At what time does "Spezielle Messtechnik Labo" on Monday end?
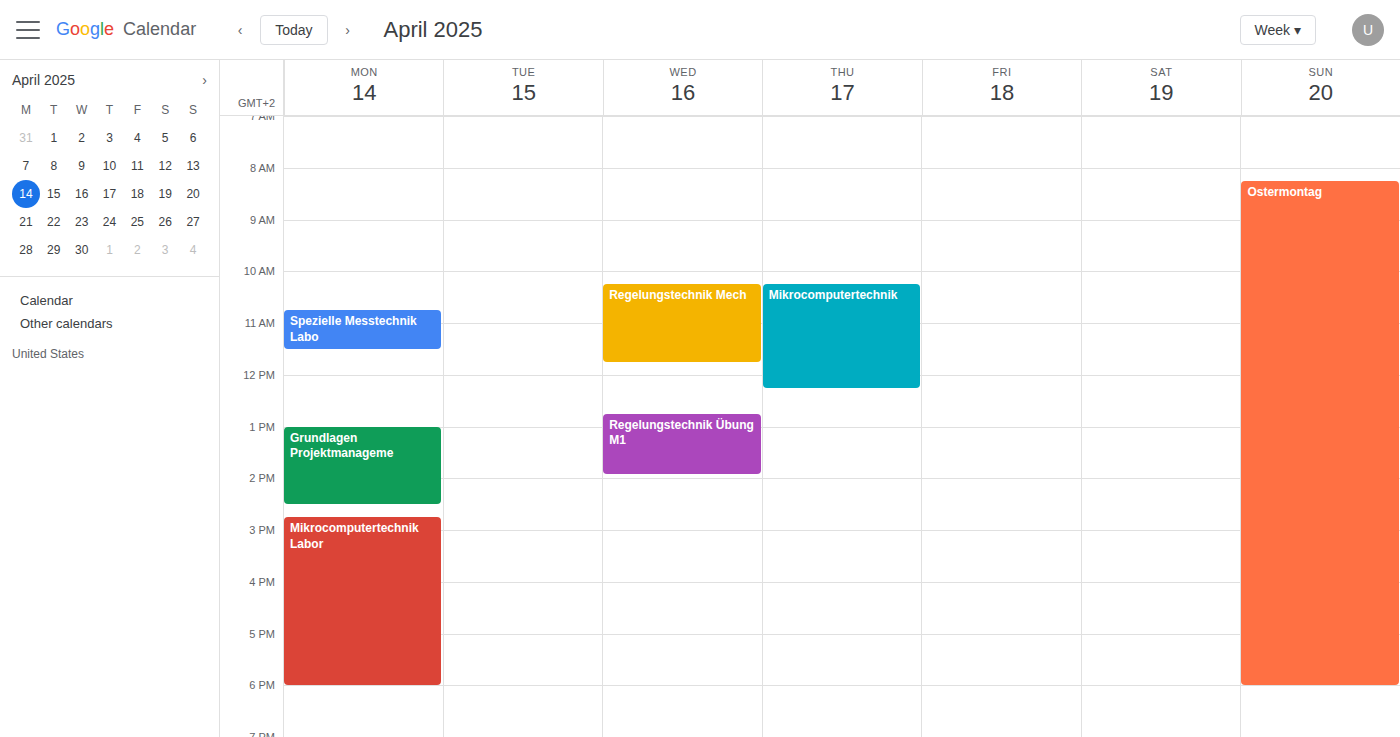
11:30 AM